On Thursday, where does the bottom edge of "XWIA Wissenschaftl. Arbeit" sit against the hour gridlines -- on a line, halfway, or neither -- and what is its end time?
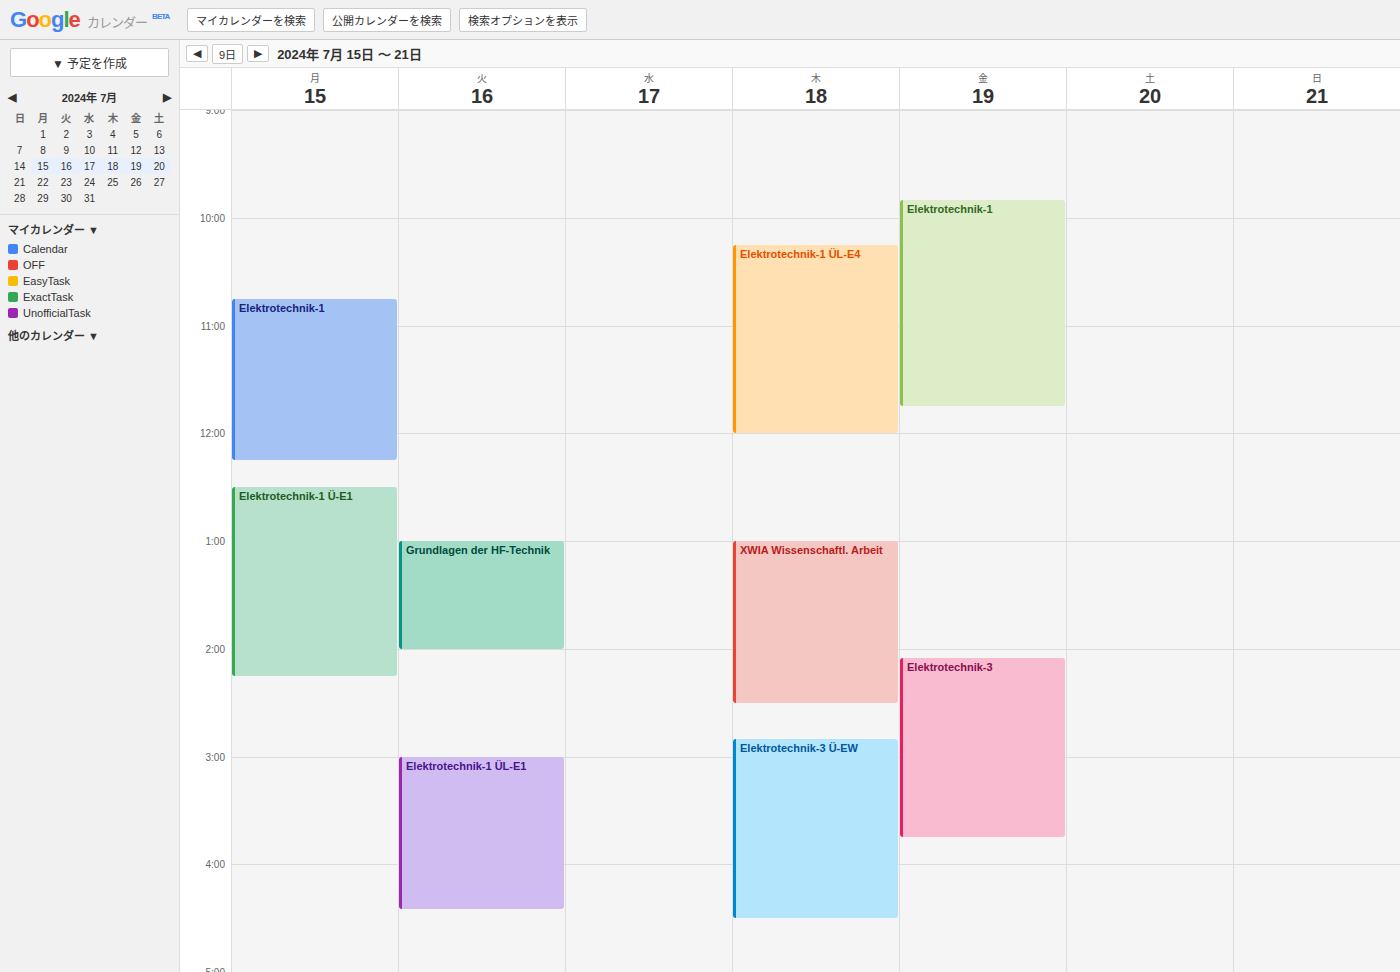
2:30 PM -- halfway between the 2 PM and 3 PM lines.